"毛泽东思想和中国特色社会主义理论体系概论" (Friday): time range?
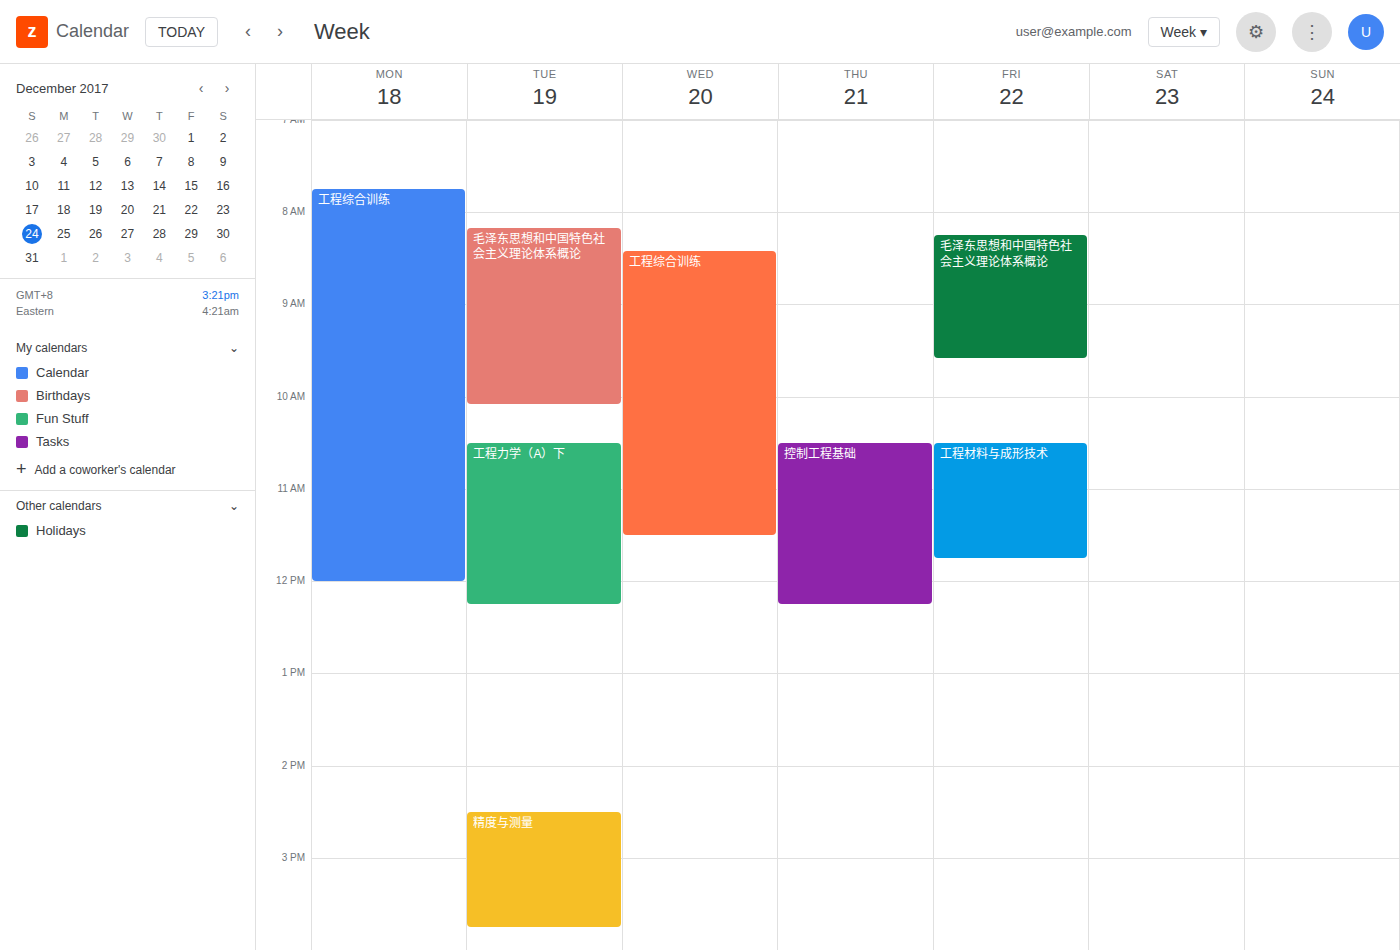
8:15 AM to 9:35 AM